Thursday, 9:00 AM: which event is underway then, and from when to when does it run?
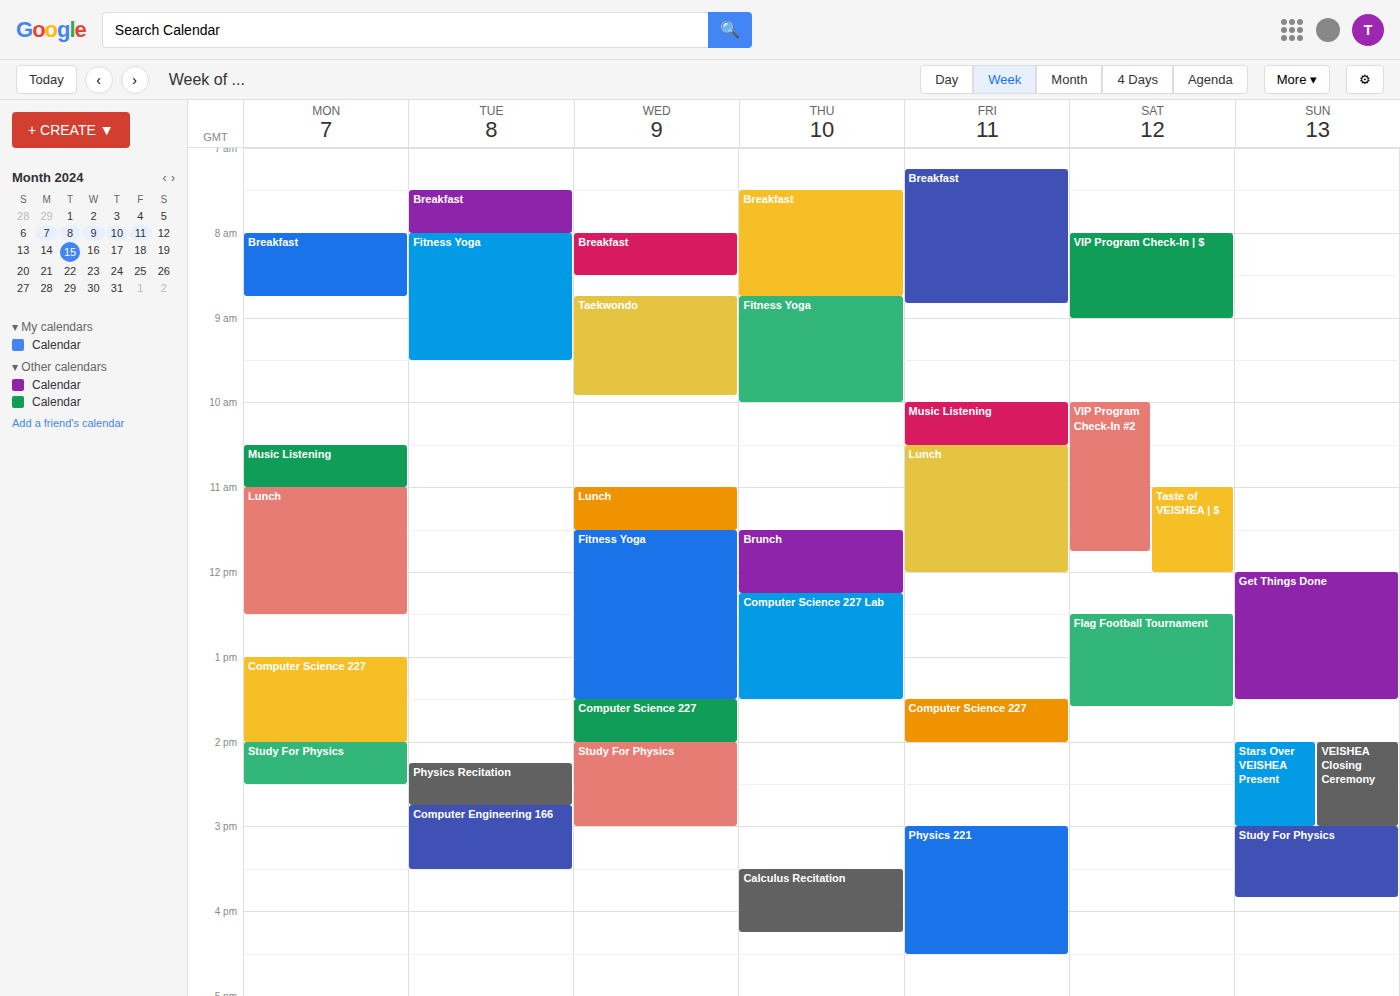
"Fitness Yoga", 8:45 AM to 10:00 AM